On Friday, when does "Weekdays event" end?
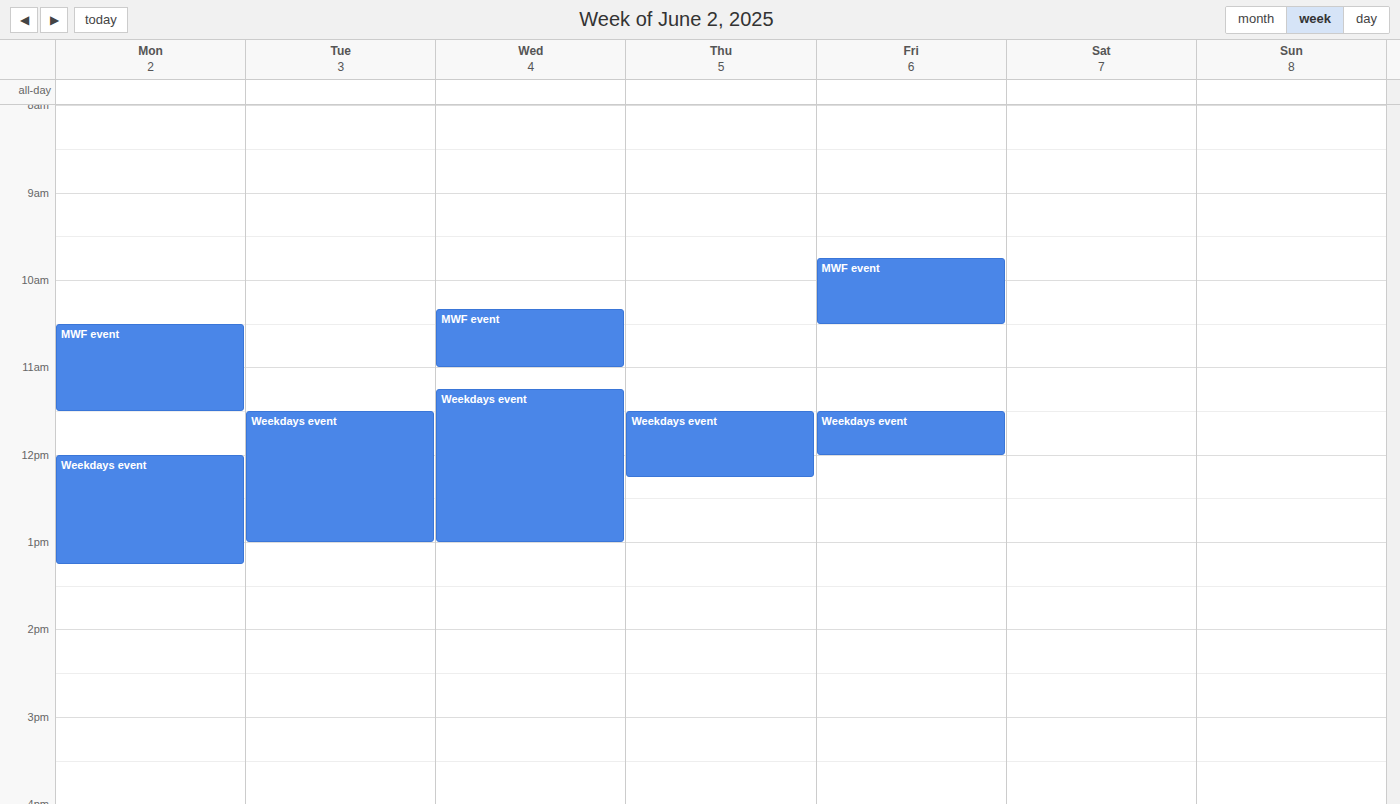
12:00 PM